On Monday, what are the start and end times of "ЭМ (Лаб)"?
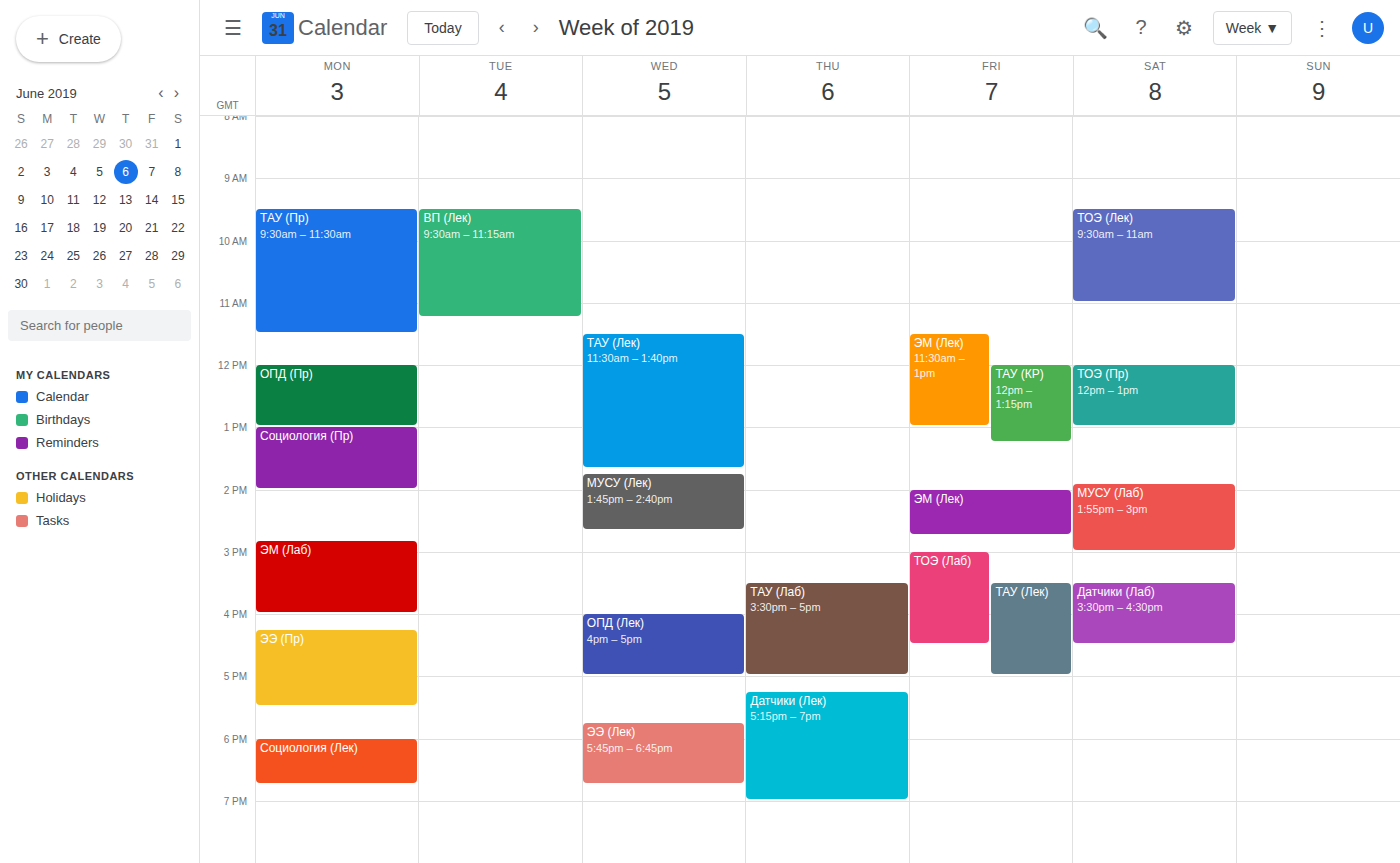
14:50 to 16:00